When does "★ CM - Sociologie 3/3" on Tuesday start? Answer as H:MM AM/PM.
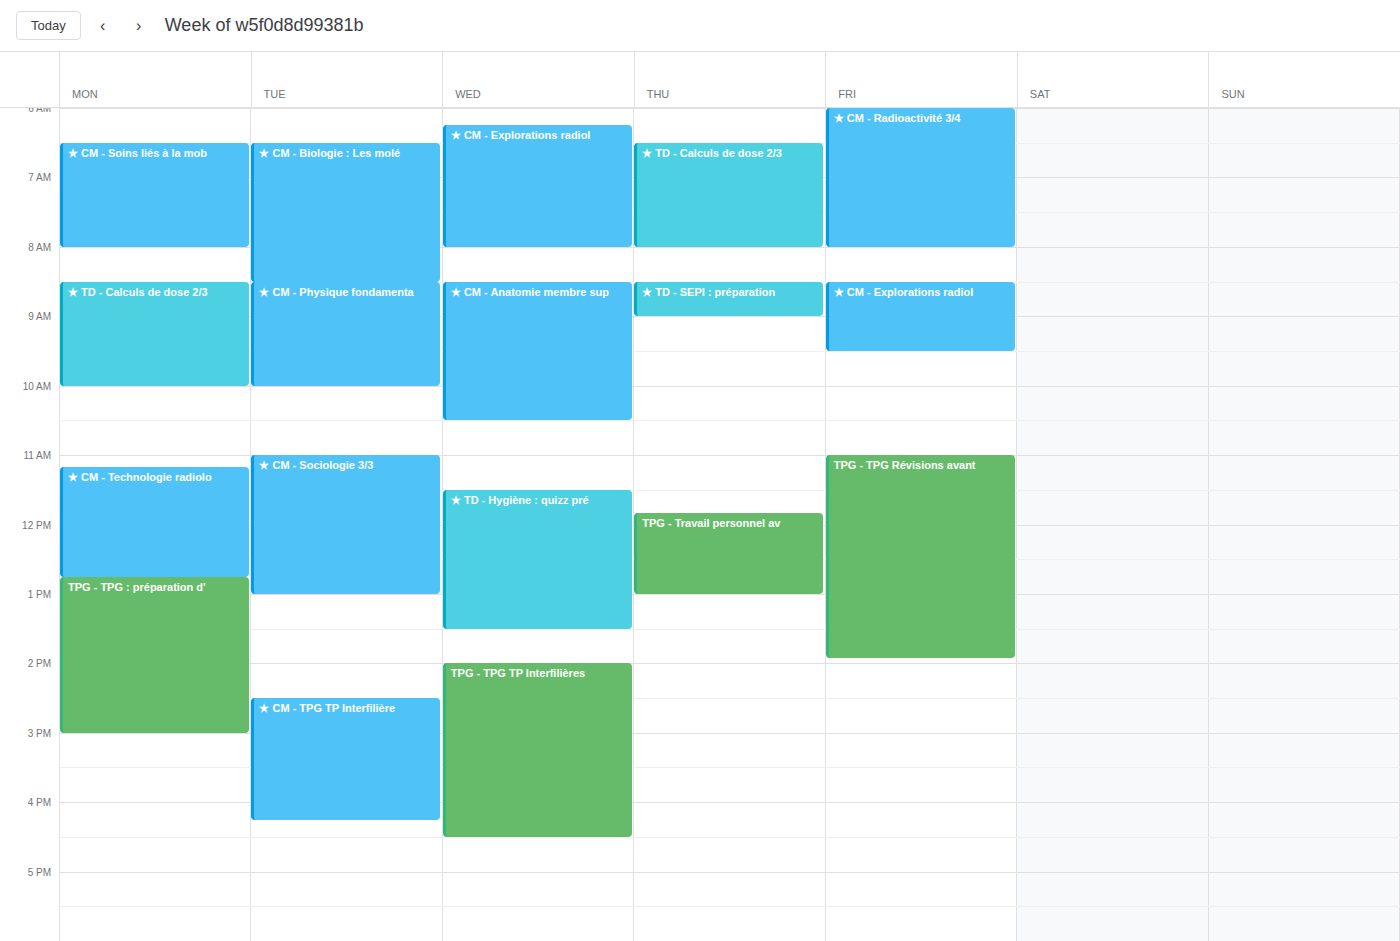
11:00 AM